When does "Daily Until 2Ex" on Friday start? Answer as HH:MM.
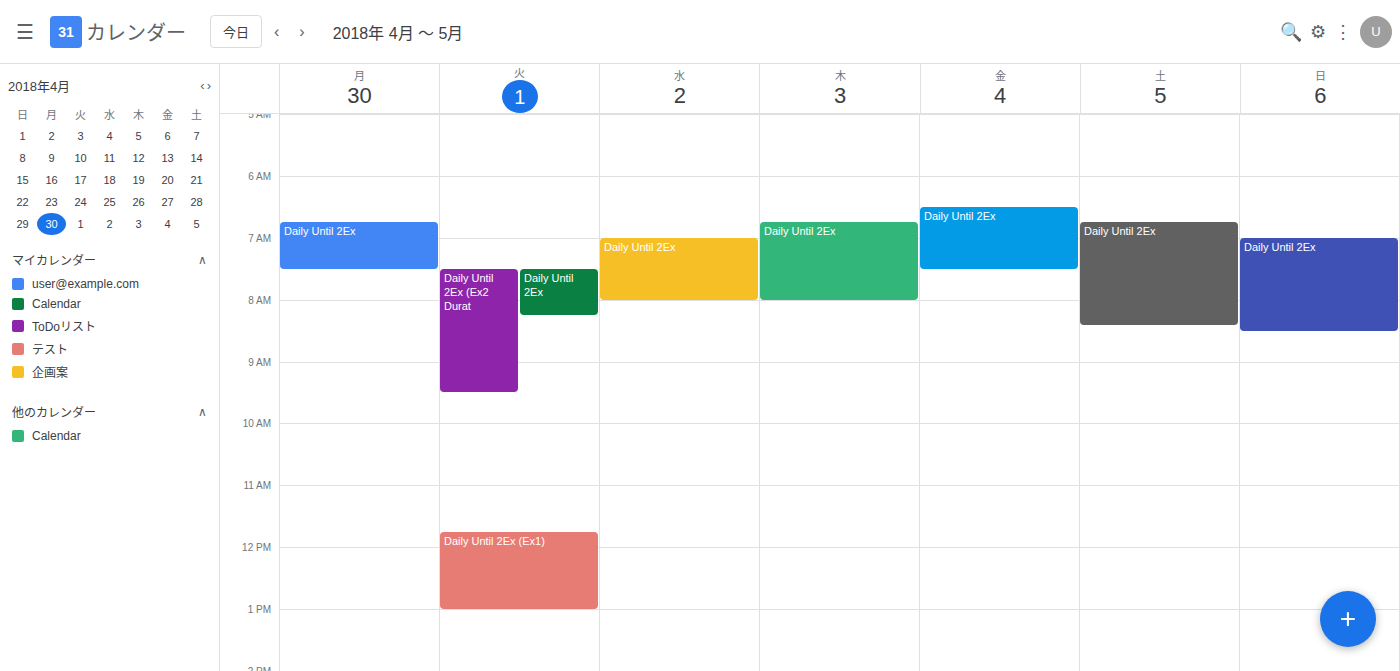
06:30